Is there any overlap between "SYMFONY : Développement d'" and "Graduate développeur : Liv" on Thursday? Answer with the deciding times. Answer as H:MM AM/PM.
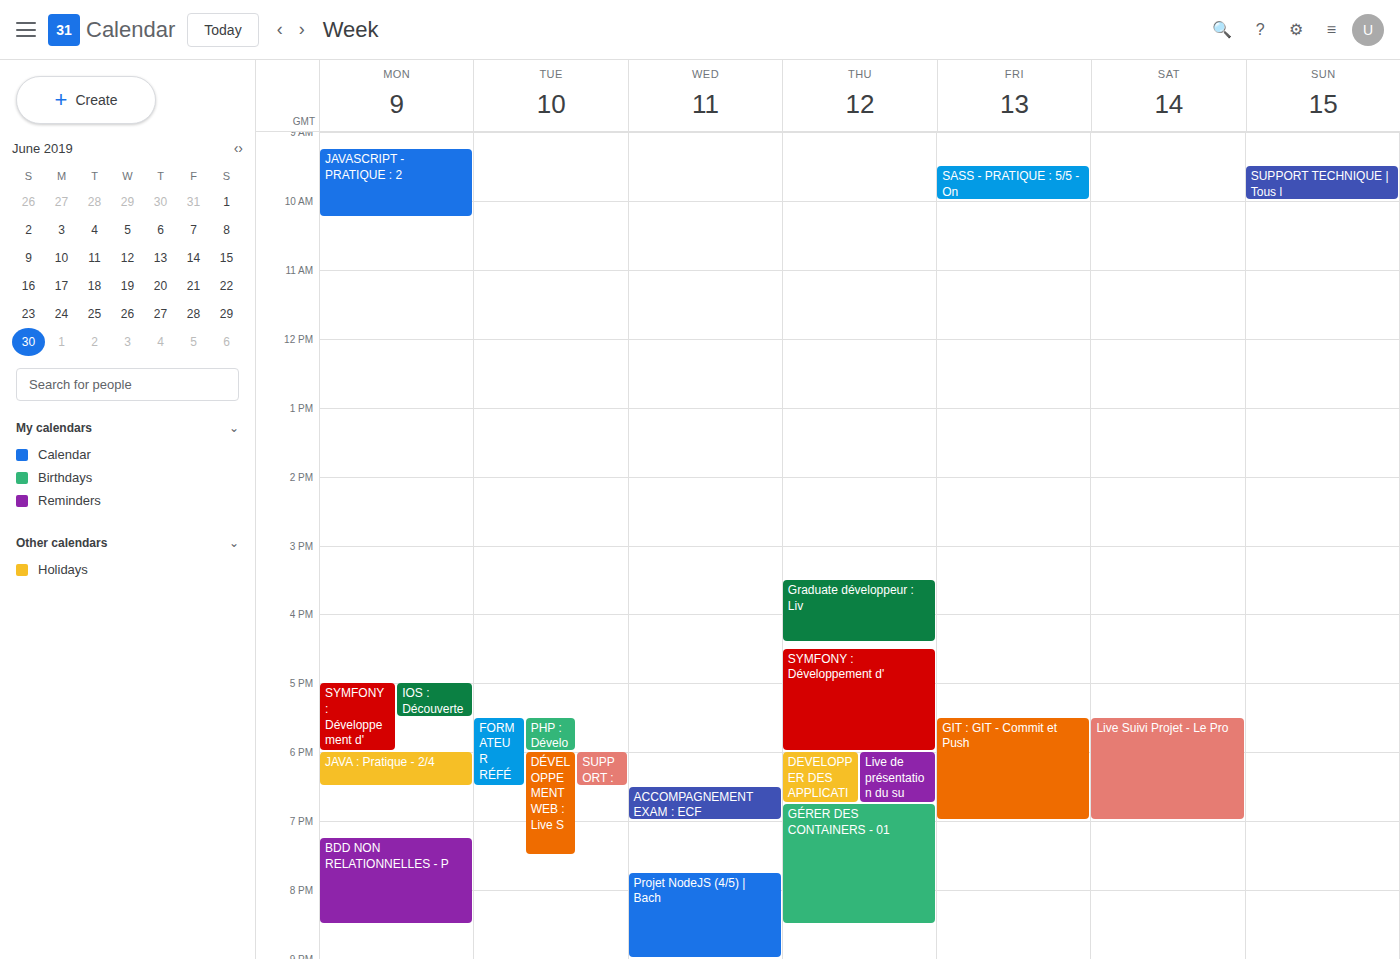
"Graduate développeur : Liv" ends at 4:25 PM and "SYMFONY : Développement d'" starts at 4:30 PM -- no overlap.